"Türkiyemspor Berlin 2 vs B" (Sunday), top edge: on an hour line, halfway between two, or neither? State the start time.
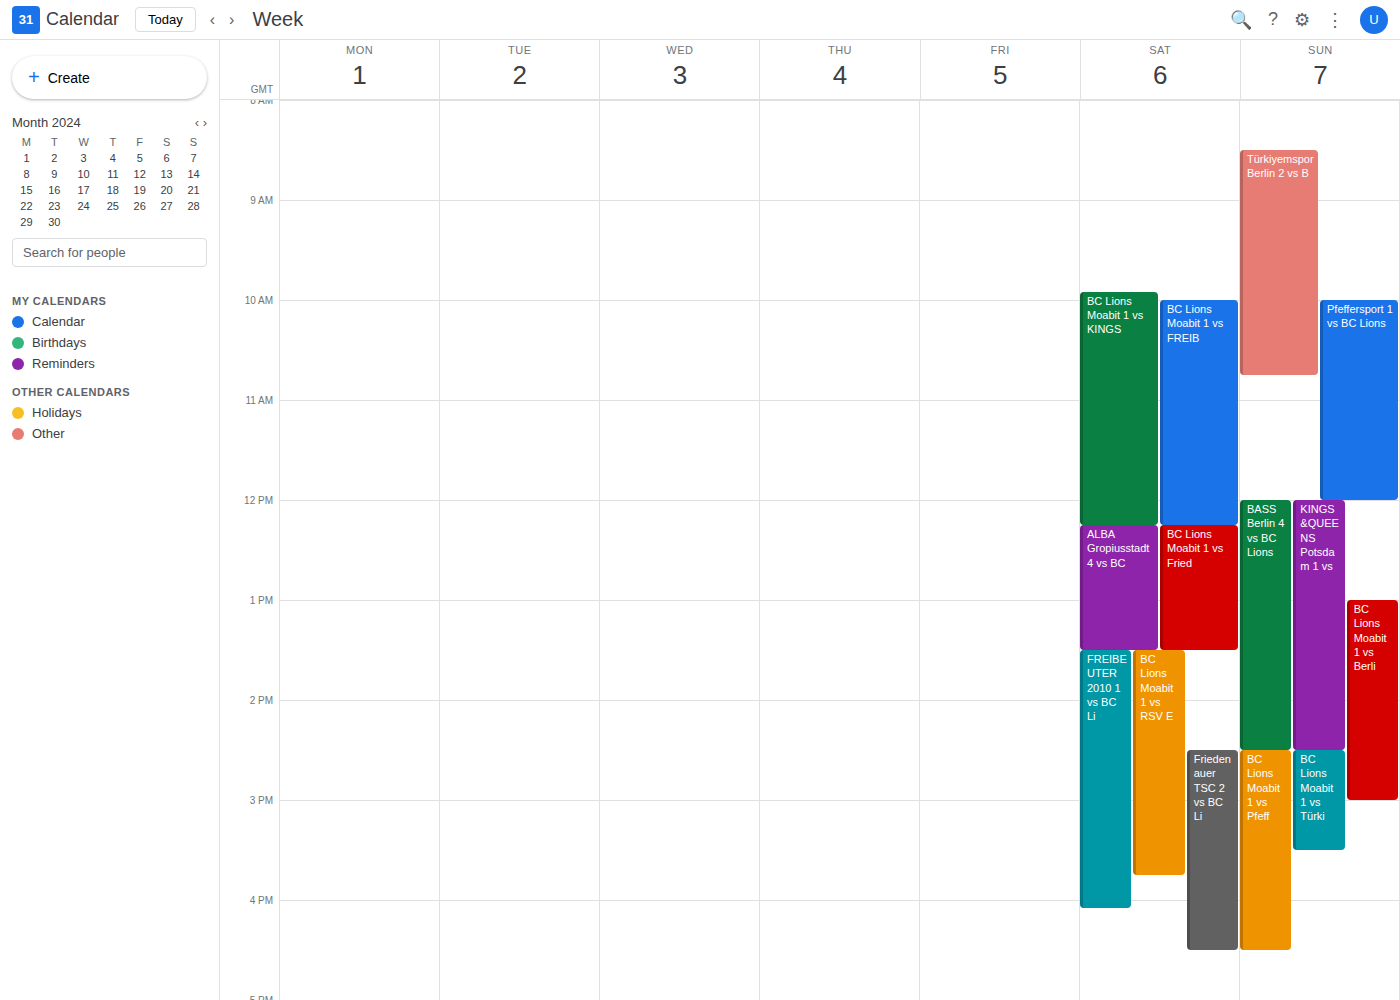
8:30 AM -- halfway between the 8 AM and 9 AM lines.